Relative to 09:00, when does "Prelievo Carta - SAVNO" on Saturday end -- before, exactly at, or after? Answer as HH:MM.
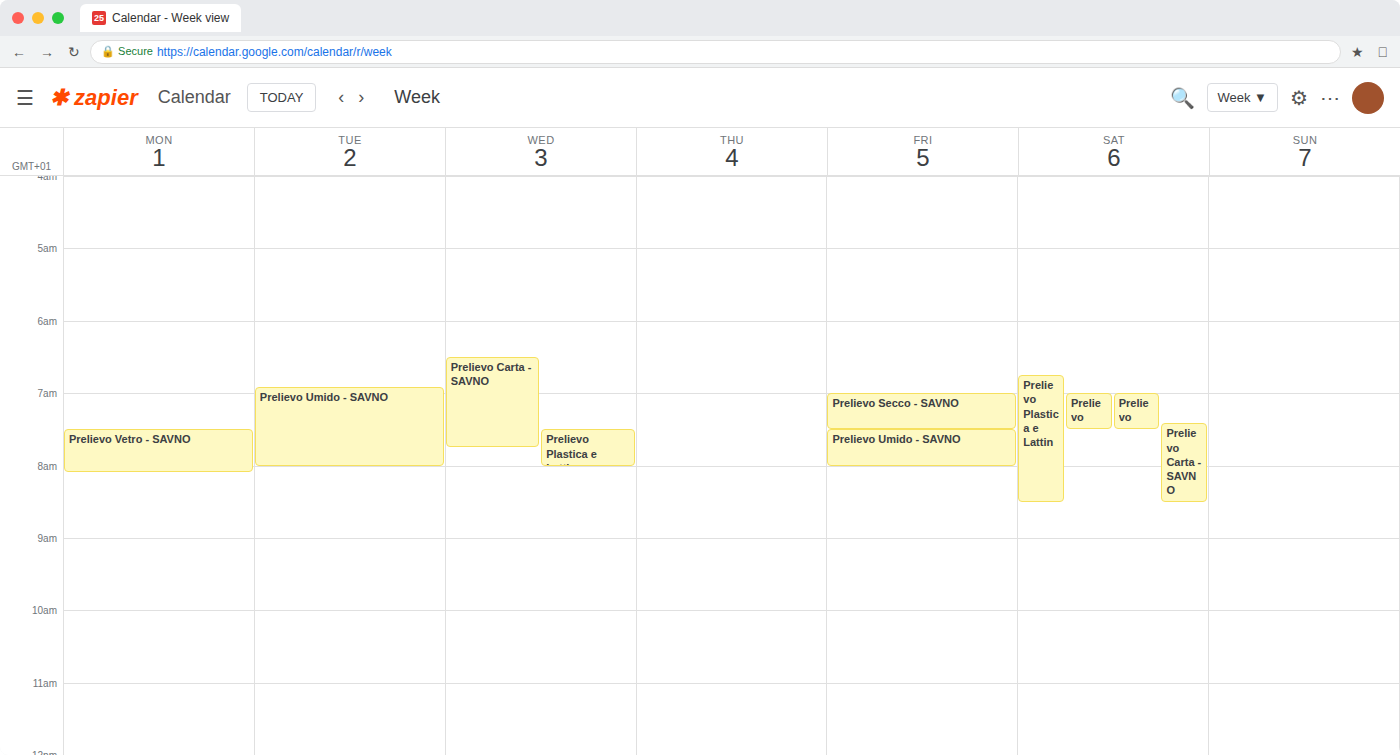
08:30 -- before 09:00, 30 minutes above the 09:00 line.